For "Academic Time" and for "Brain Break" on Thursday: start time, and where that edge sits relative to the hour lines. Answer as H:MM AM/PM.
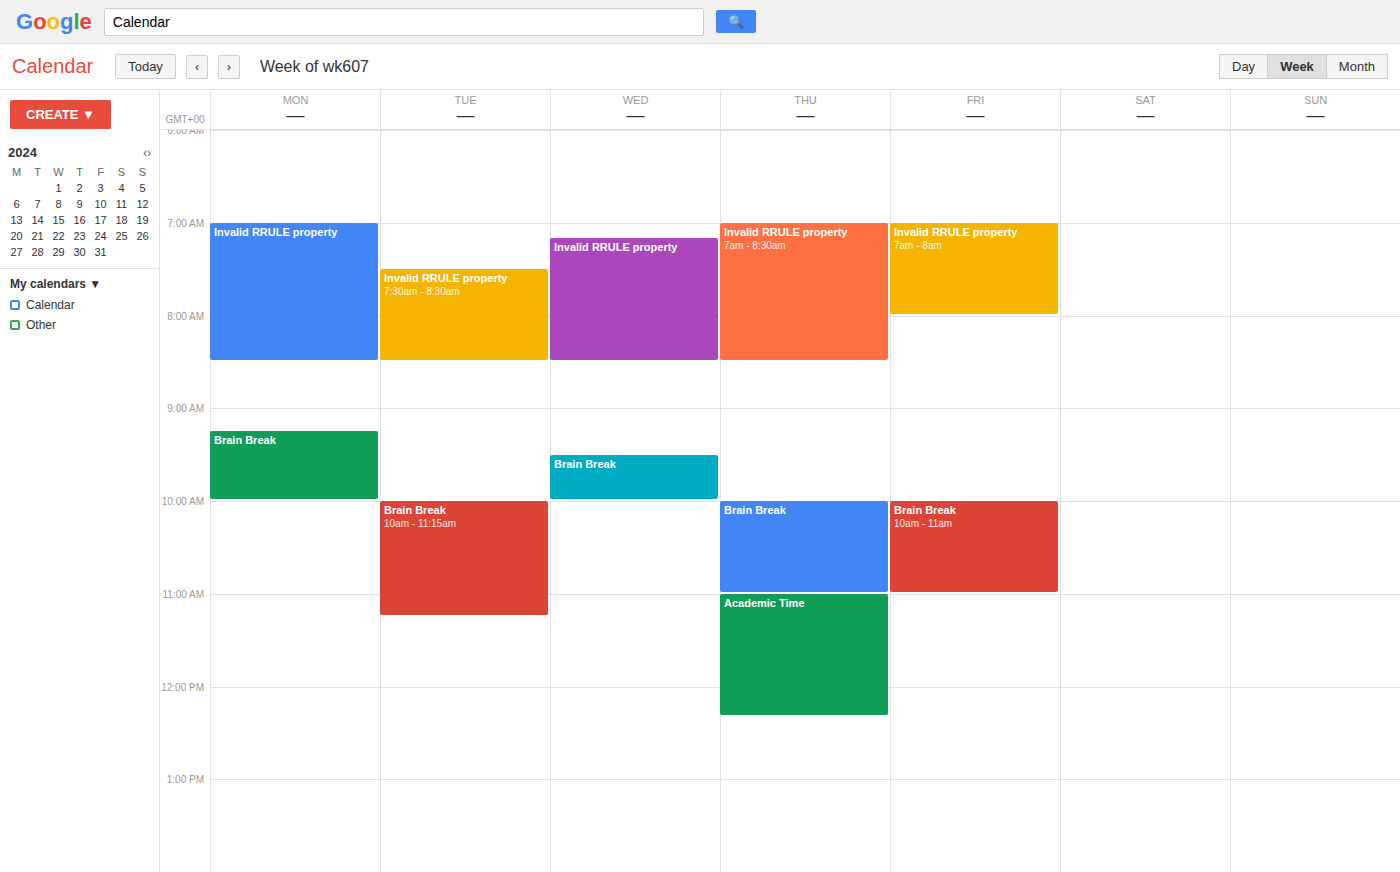
"Academic Time": 11:00 AM, exactly on the 11 AM line. "Brain Break": 10:00 AM, exactly on the 10 AM line.